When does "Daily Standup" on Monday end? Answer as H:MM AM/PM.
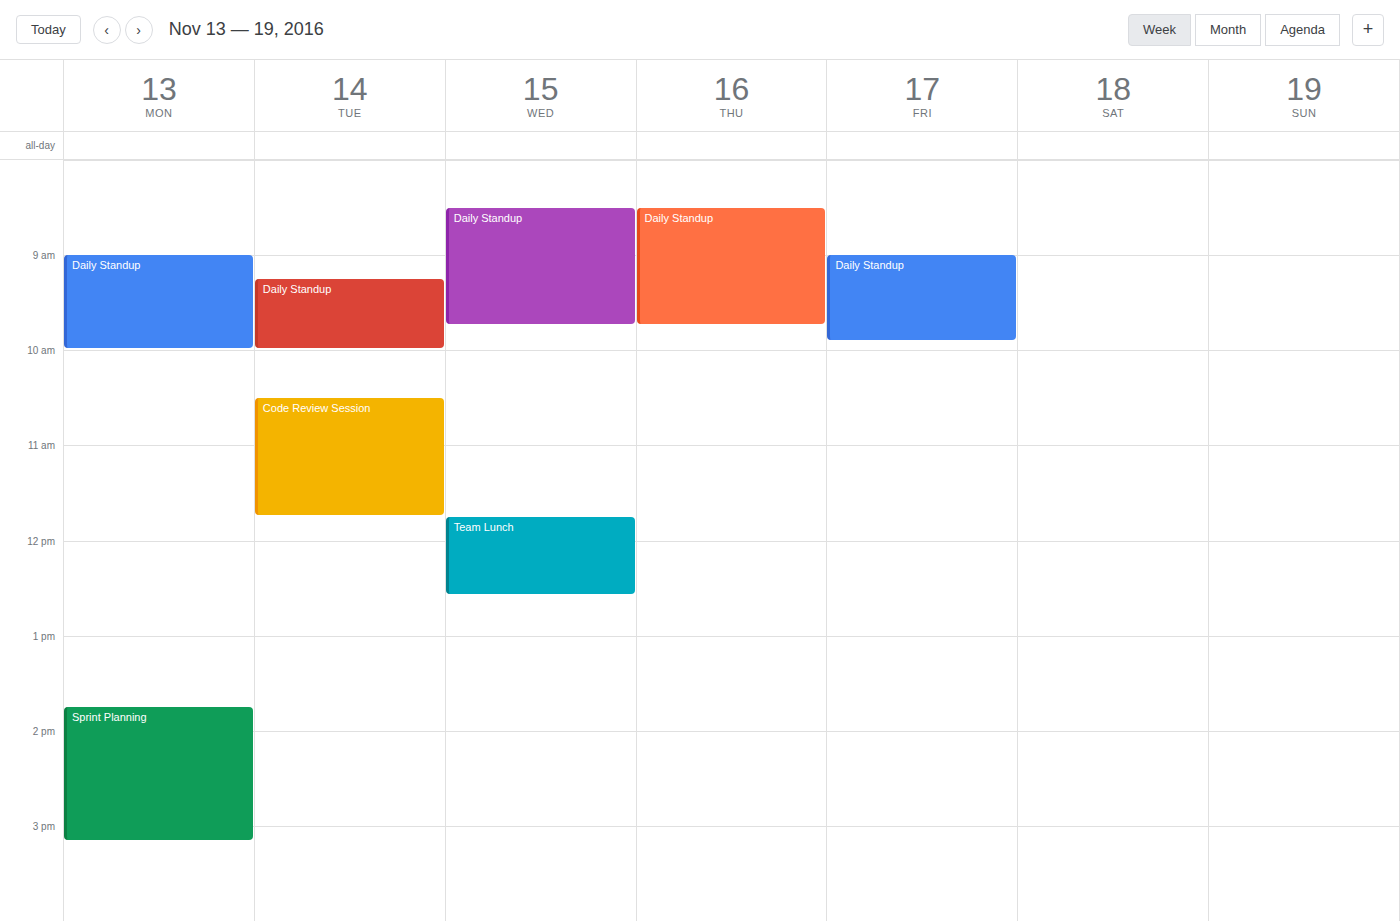
10:00 AM